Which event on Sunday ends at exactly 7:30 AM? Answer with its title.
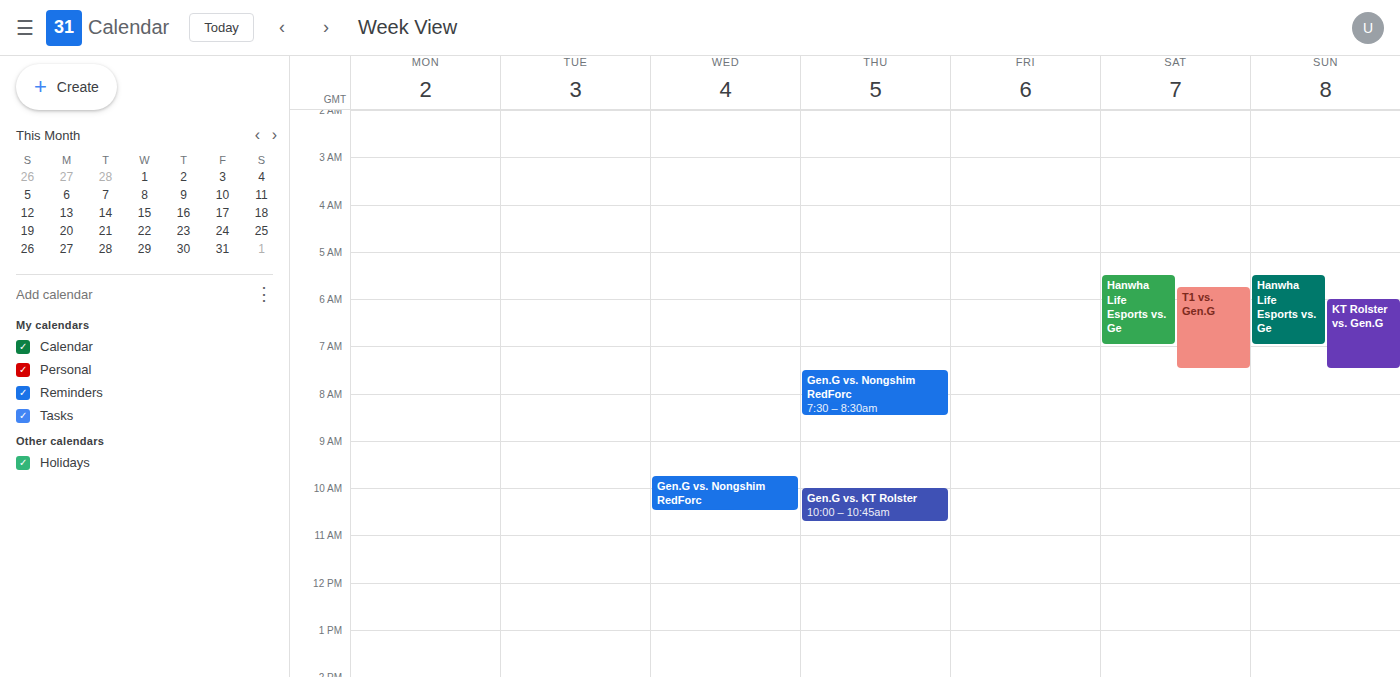
"KT Rolster vs. Gen.G"